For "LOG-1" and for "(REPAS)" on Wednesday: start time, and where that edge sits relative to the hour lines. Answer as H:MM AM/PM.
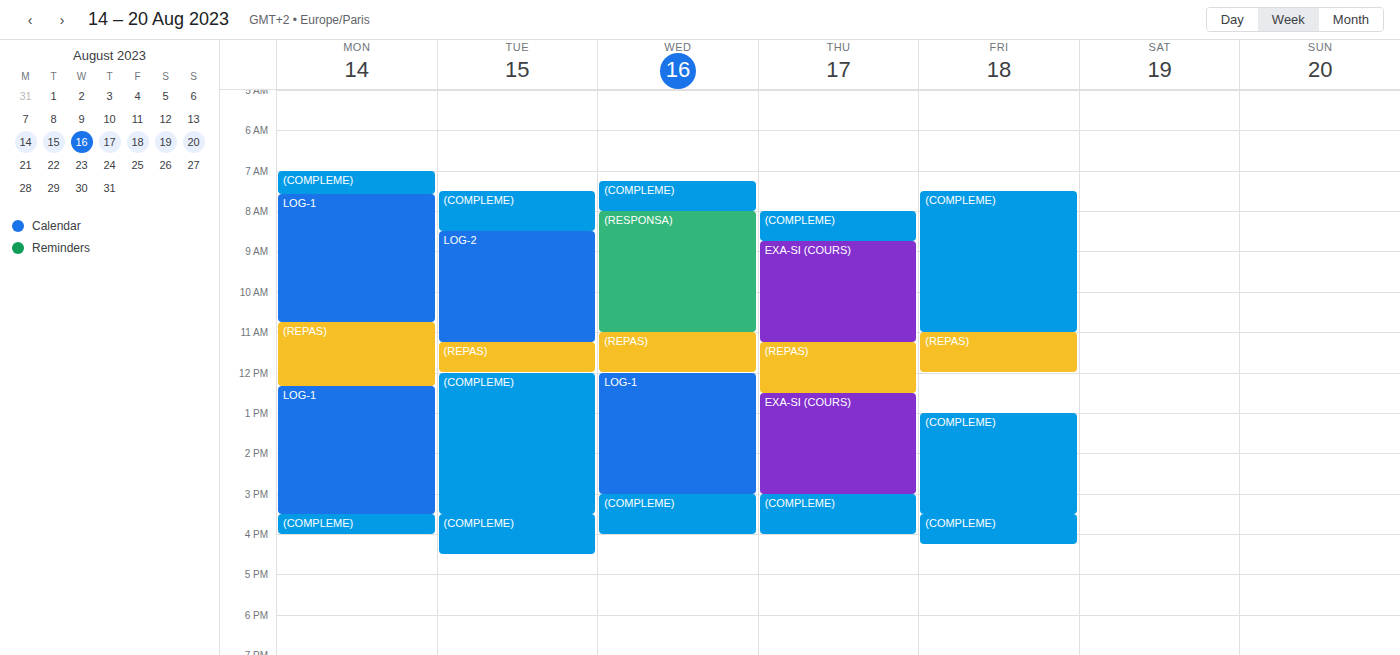
"LOG-1": 12:00 PM, exactly on the 12 PM line. "(REPAS)": 11:00 AM, exactly on the 11 AM line.